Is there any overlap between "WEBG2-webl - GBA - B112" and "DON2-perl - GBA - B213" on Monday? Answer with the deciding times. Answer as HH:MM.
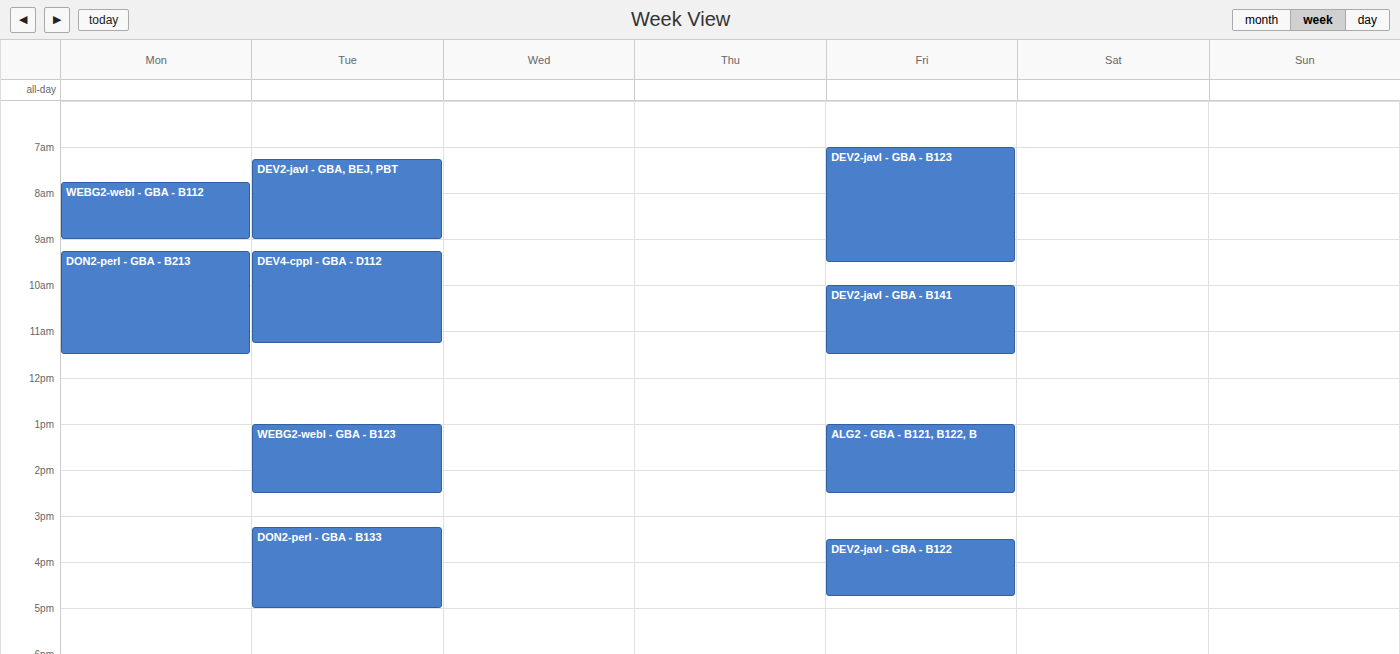
"WEBG2-webl - GBA - B112" ends at 09:00 and "DON2-perl - GBA - B213" starts at 09:15 -- no overlap.